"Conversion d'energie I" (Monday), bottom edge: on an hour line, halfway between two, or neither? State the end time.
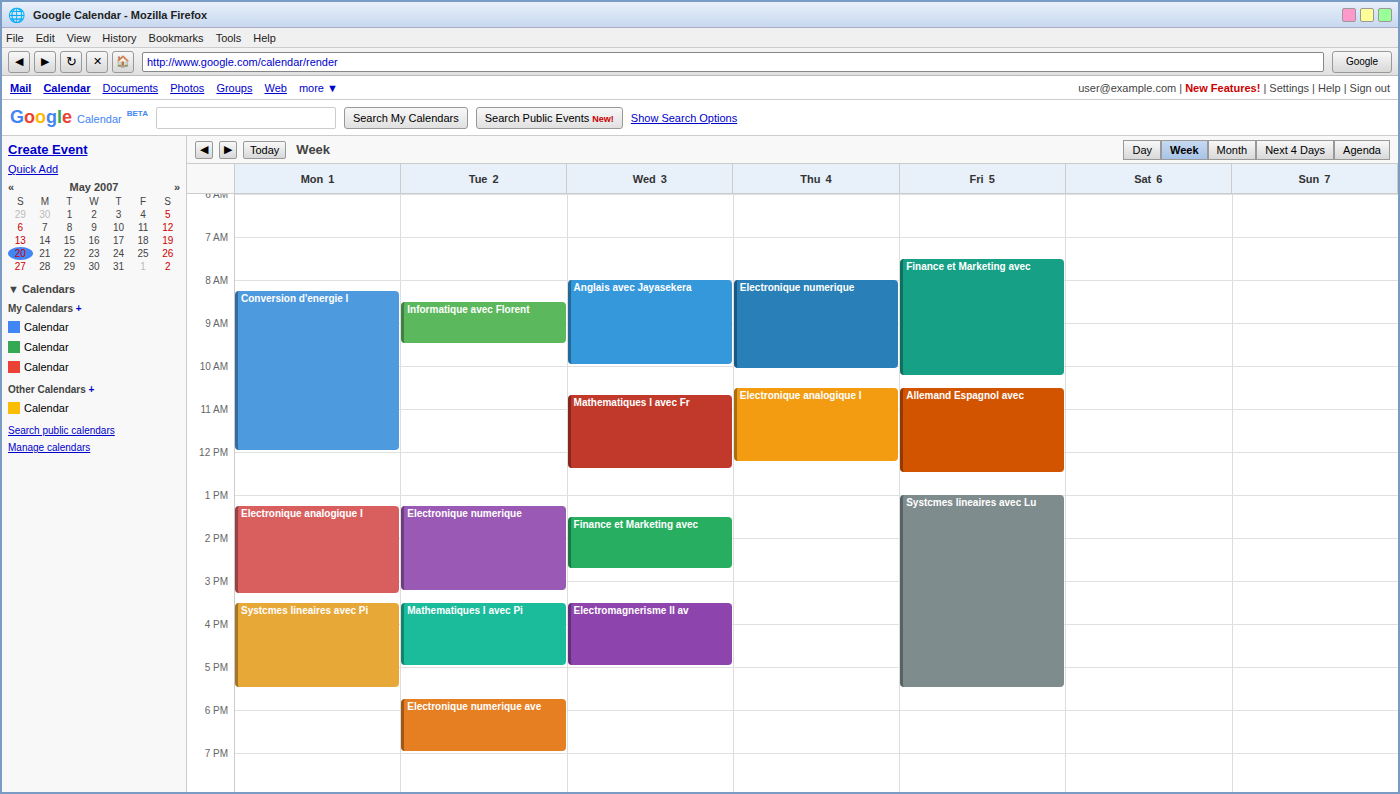
12:00 PM -- exactly on the 12 PM line.